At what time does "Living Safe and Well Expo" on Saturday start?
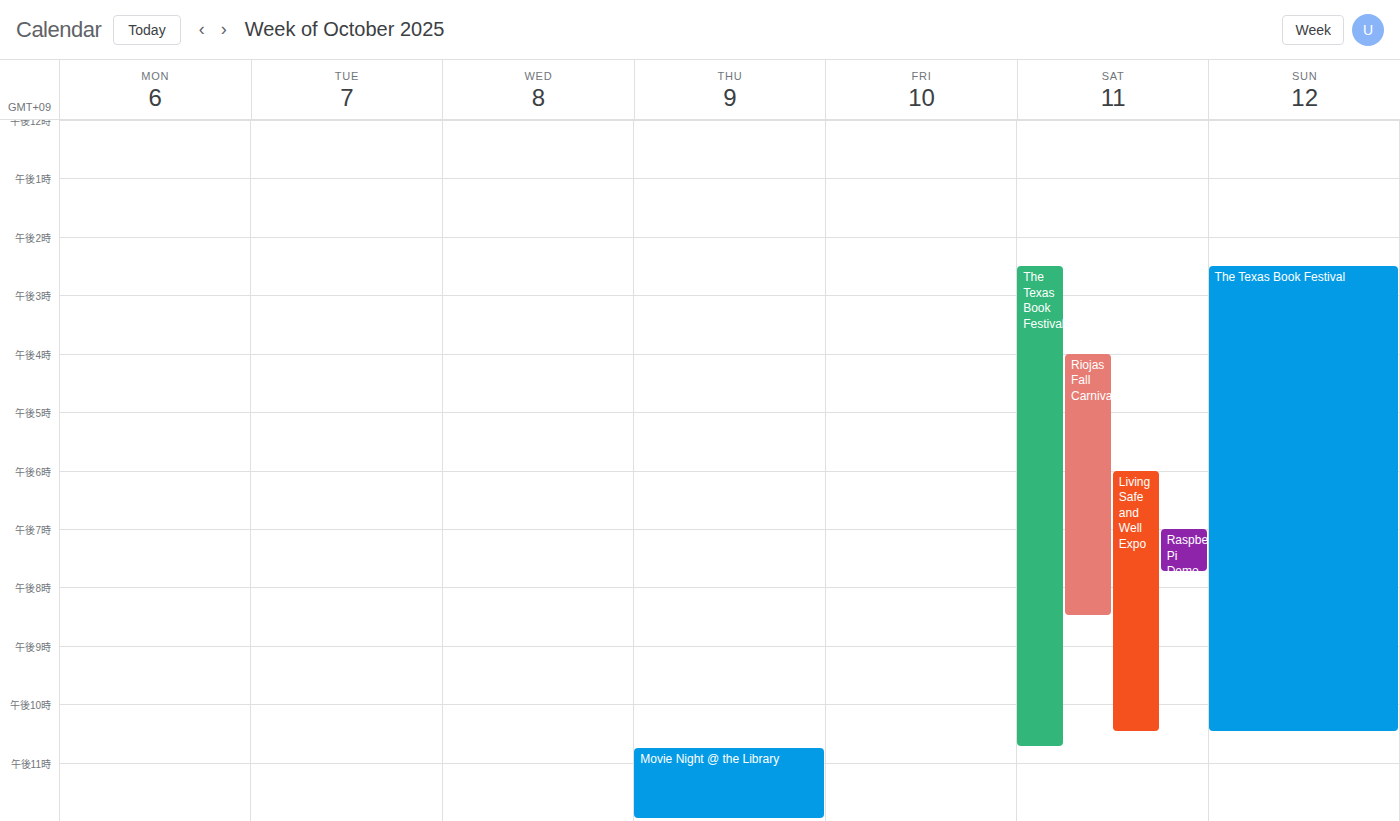
6:00 PM